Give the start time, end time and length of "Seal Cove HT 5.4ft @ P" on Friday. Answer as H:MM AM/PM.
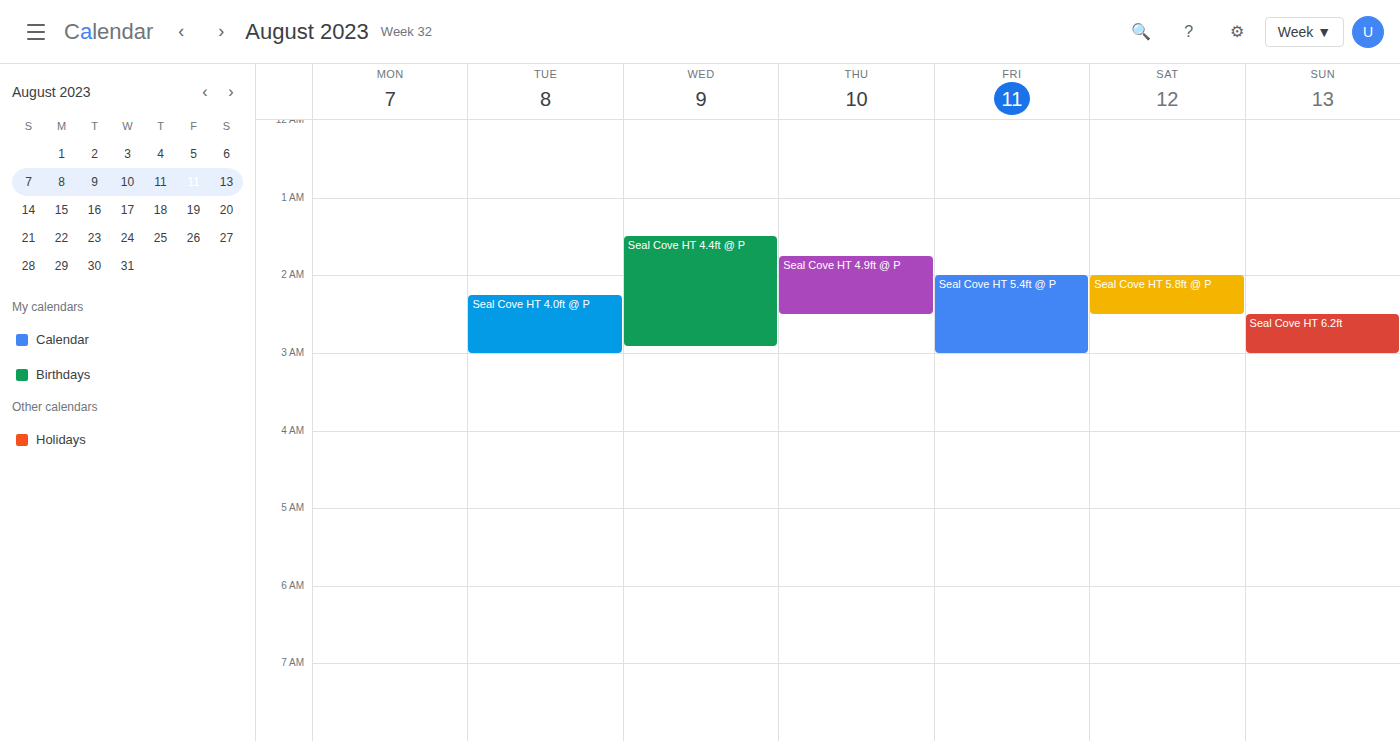
2:00 AM to 3:00 AM, 1 hour